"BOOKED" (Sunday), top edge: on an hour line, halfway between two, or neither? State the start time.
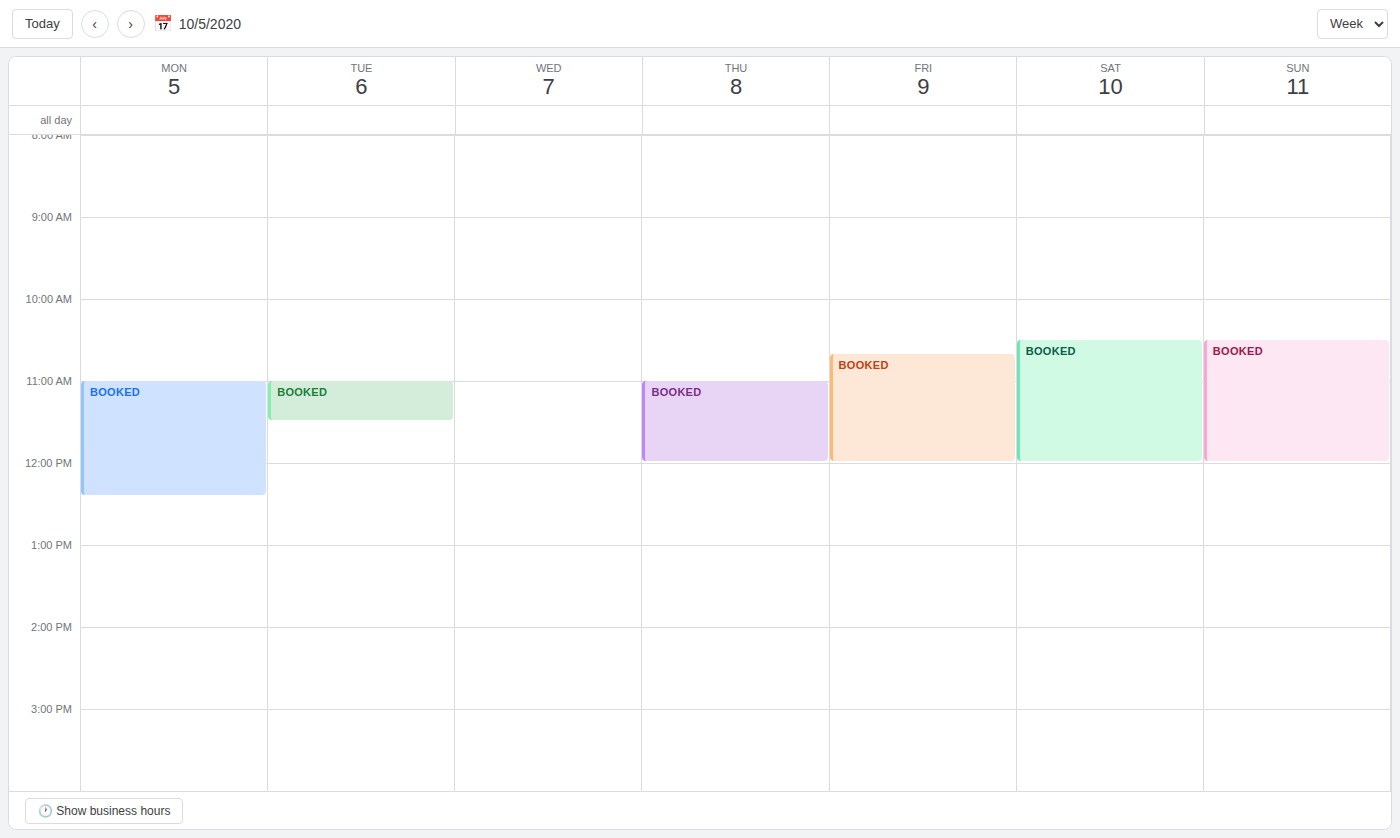
10:30 AM -- halfway between the 10 AM and 11 AM lines.